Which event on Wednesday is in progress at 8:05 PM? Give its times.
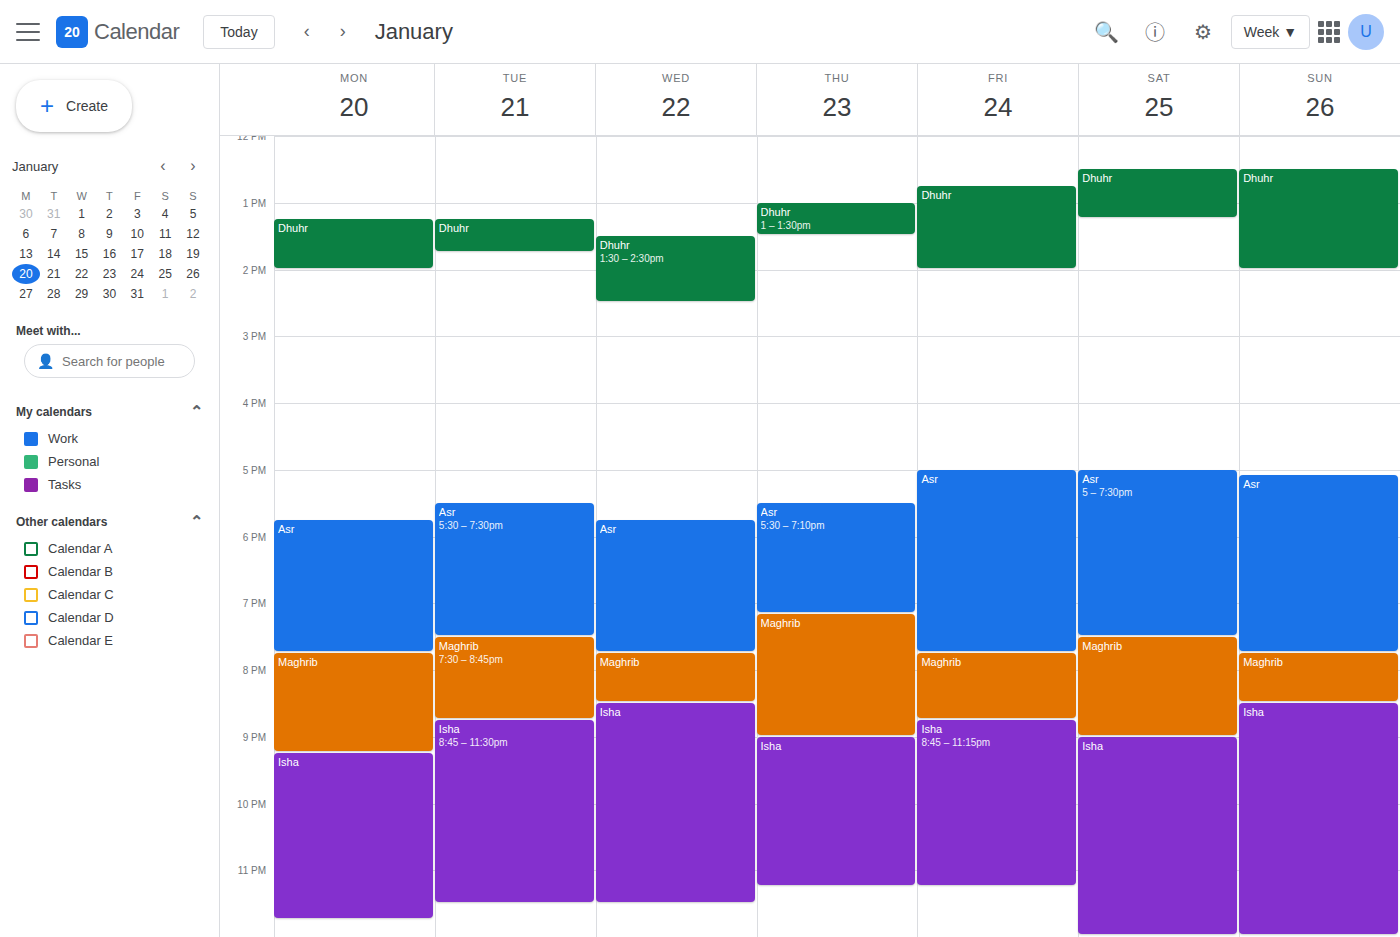
"Maghrib", 7:45 PM to 8:30 PM